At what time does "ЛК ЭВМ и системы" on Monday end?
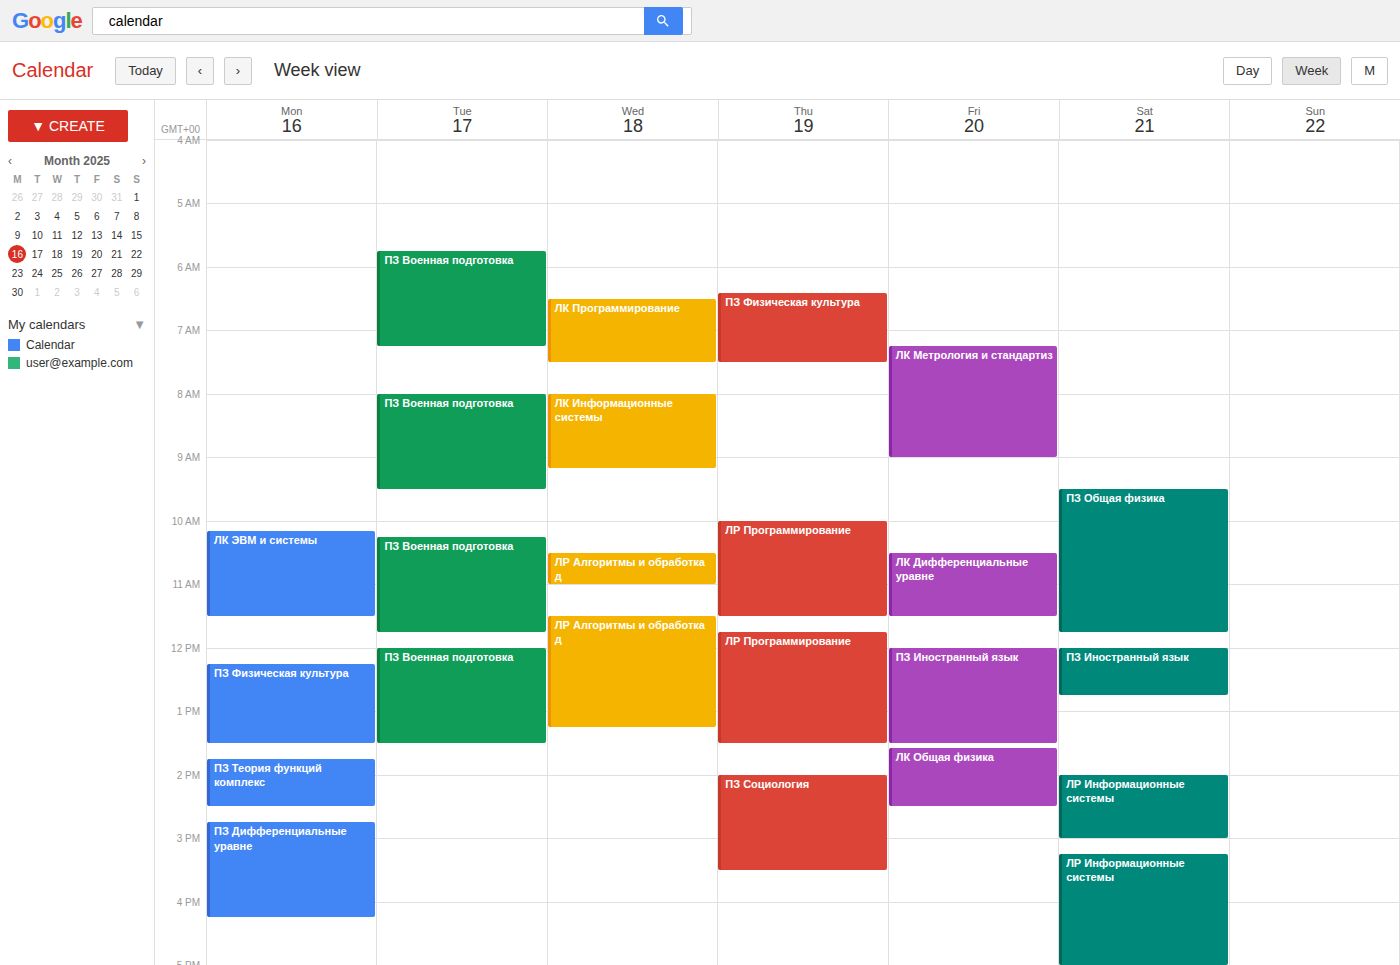
11:30 AM